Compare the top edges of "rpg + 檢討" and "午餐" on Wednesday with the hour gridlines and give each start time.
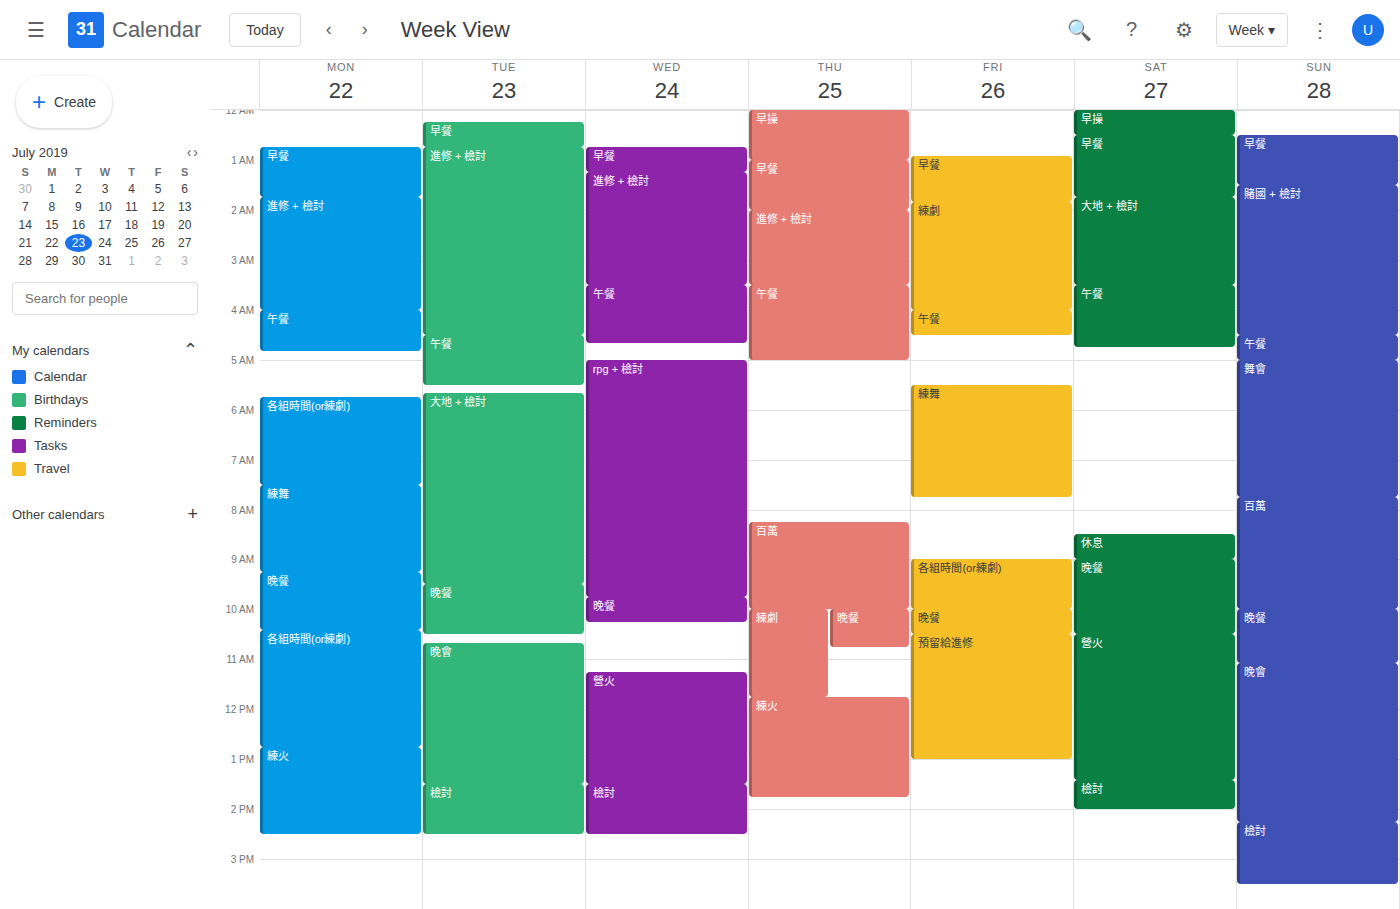
"rpg + 檢討": 5:00 AM, exactly on the 5 AM line. "午餐": 3:30 AM, halfway between the 3 AM and 4 AM lines.